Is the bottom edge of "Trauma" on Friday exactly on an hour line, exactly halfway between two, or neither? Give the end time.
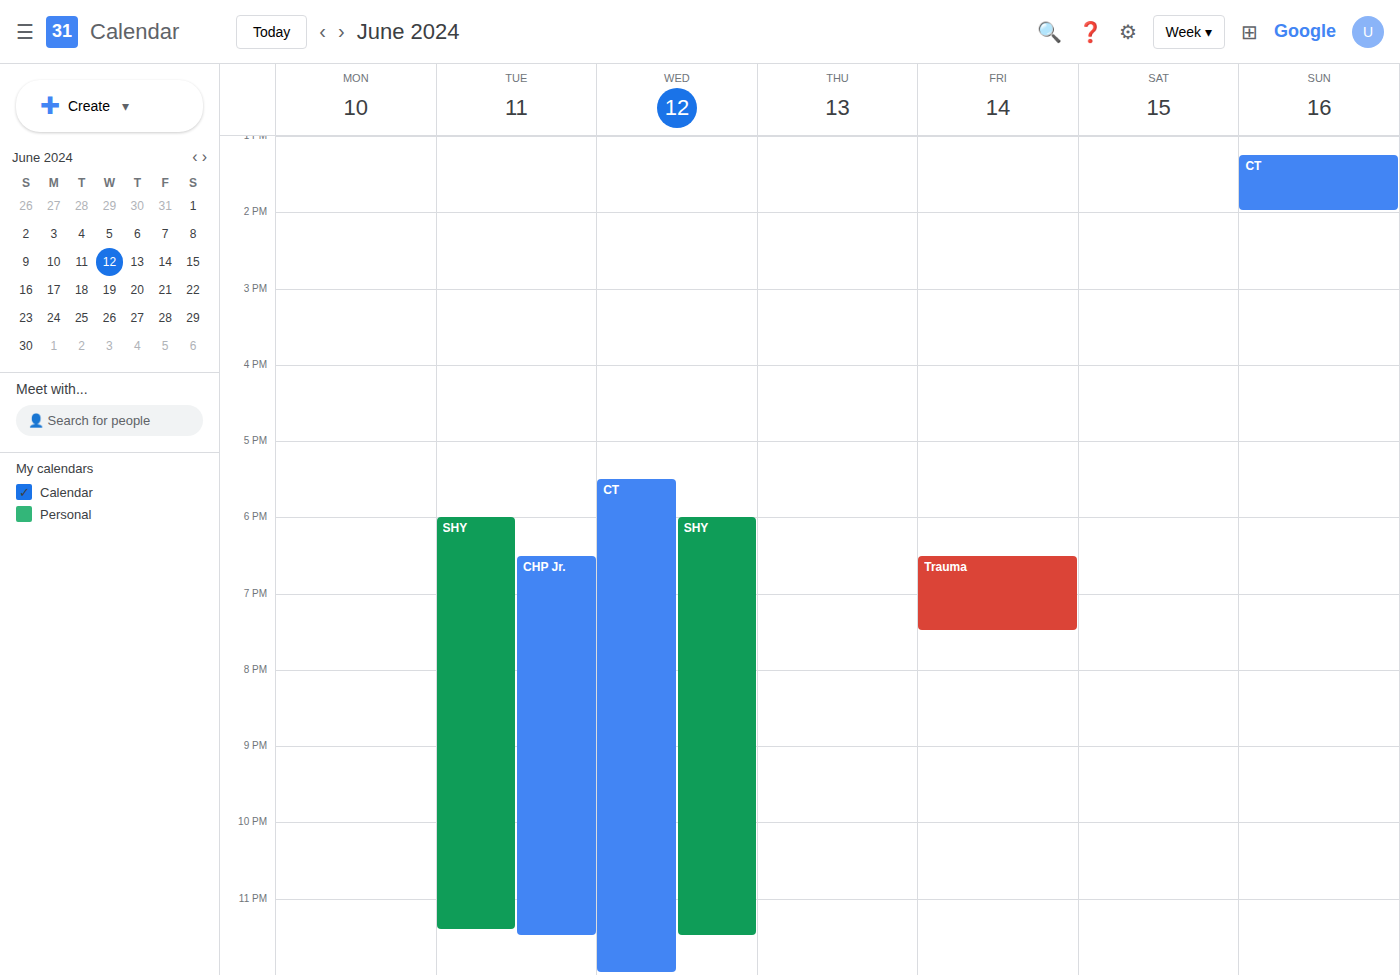
19:30 -- halfway between the 19:00 and 20:00 lines.